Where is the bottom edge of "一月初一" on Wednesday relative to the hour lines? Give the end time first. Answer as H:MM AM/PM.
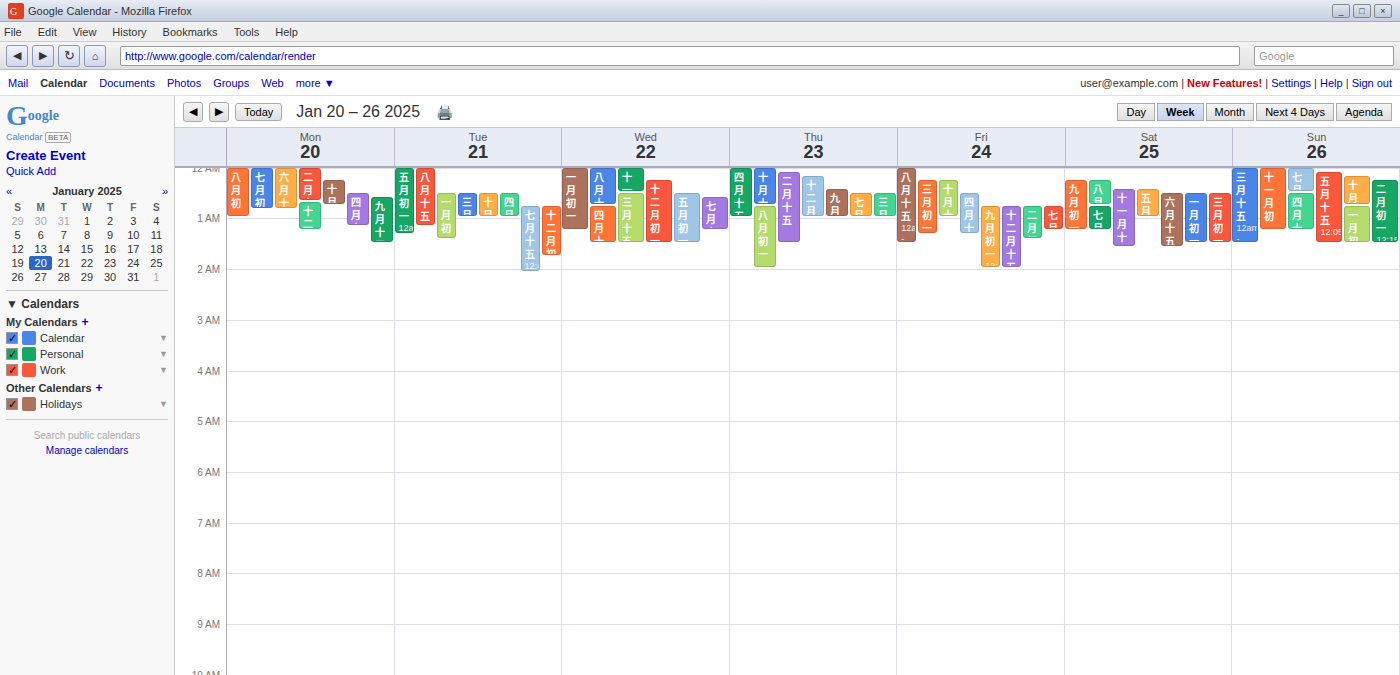
1:15 AM -- neither: a quarter of the way from the 1 AM line to the 2 AM line.